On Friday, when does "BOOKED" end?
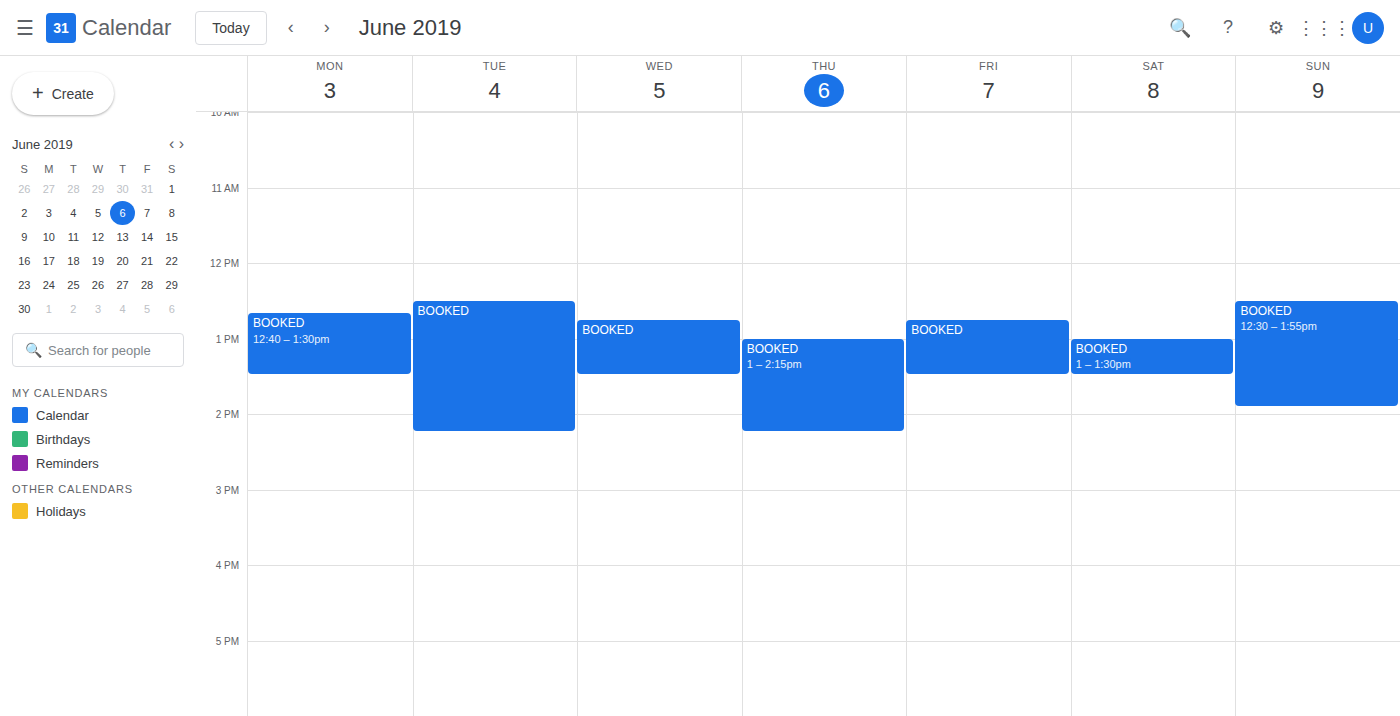
1:30 PM